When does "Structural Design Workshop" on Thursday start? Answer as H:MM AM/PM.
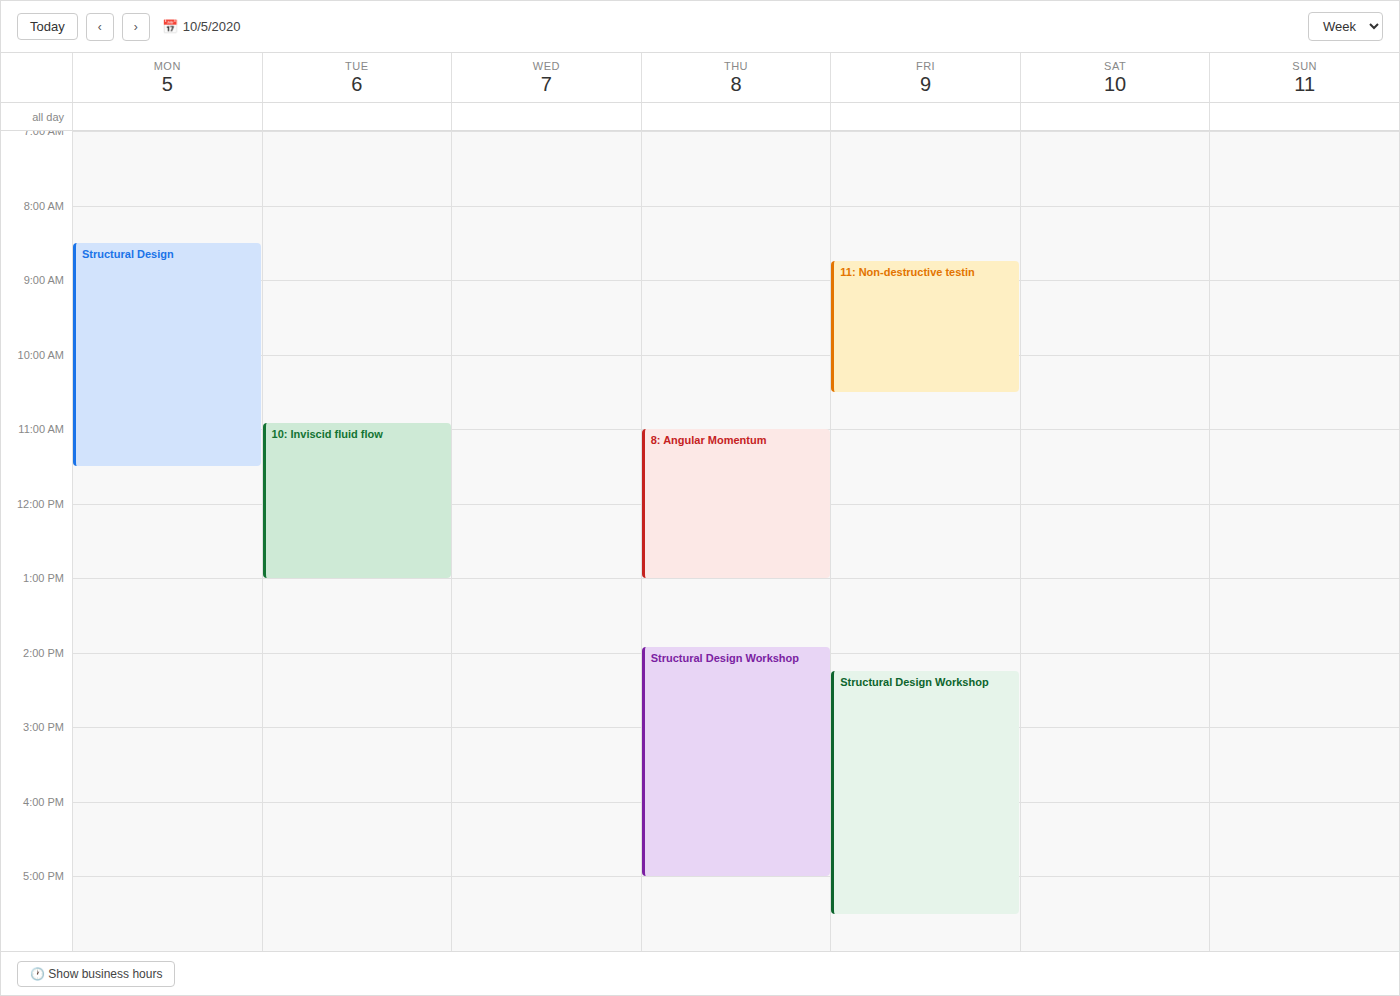
1:55 PM